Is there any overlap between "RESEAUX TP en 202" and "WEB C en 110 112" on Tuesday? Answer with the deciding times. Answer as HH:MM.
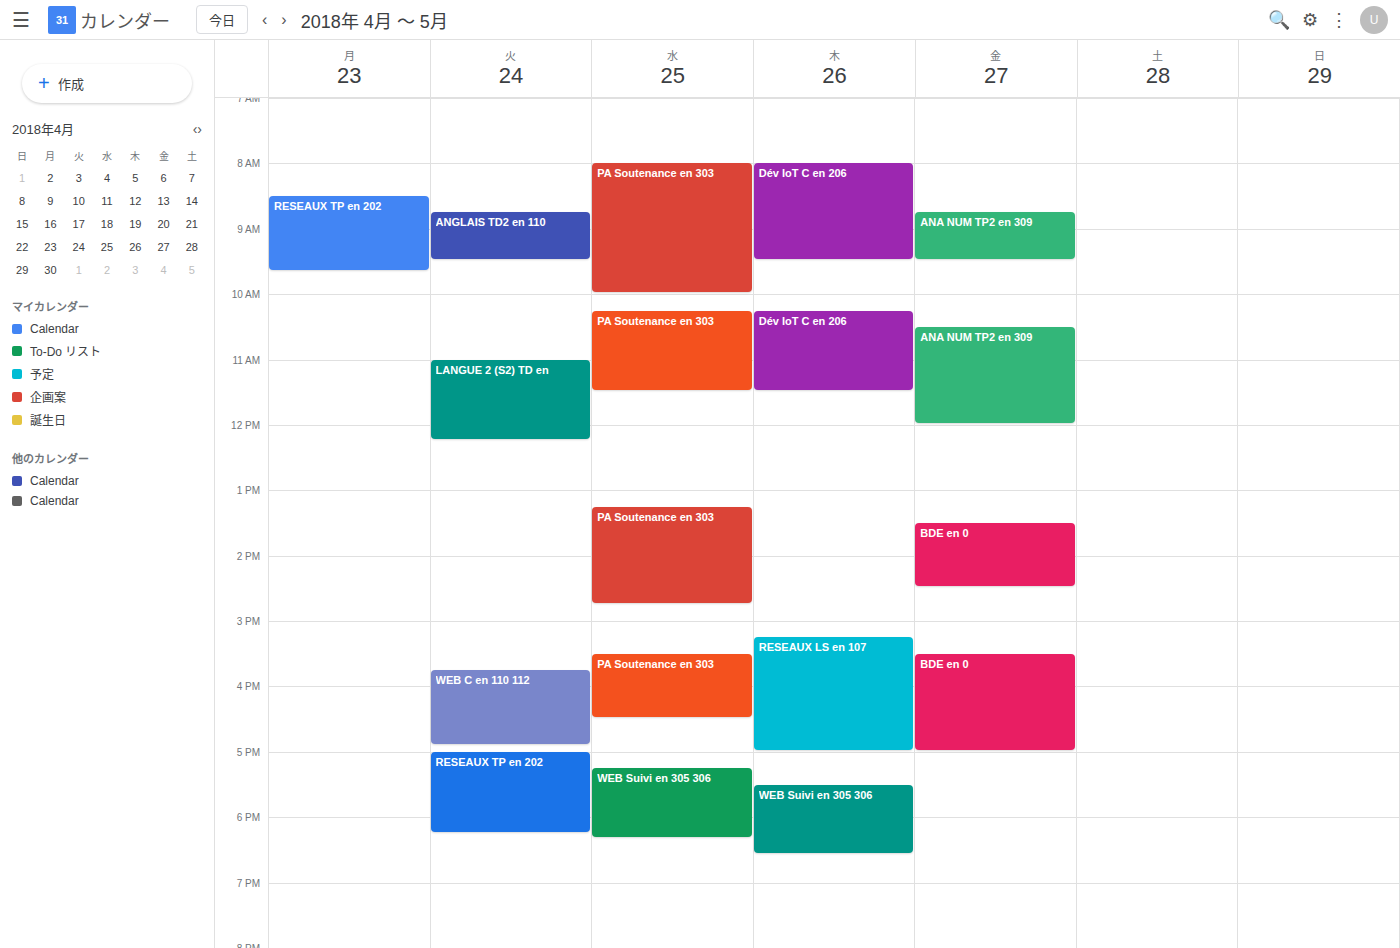
"WEB C en 110 112" ends at 16:55 and "RESEAUX TP en 202" starts at 17:00 -- no overlap.